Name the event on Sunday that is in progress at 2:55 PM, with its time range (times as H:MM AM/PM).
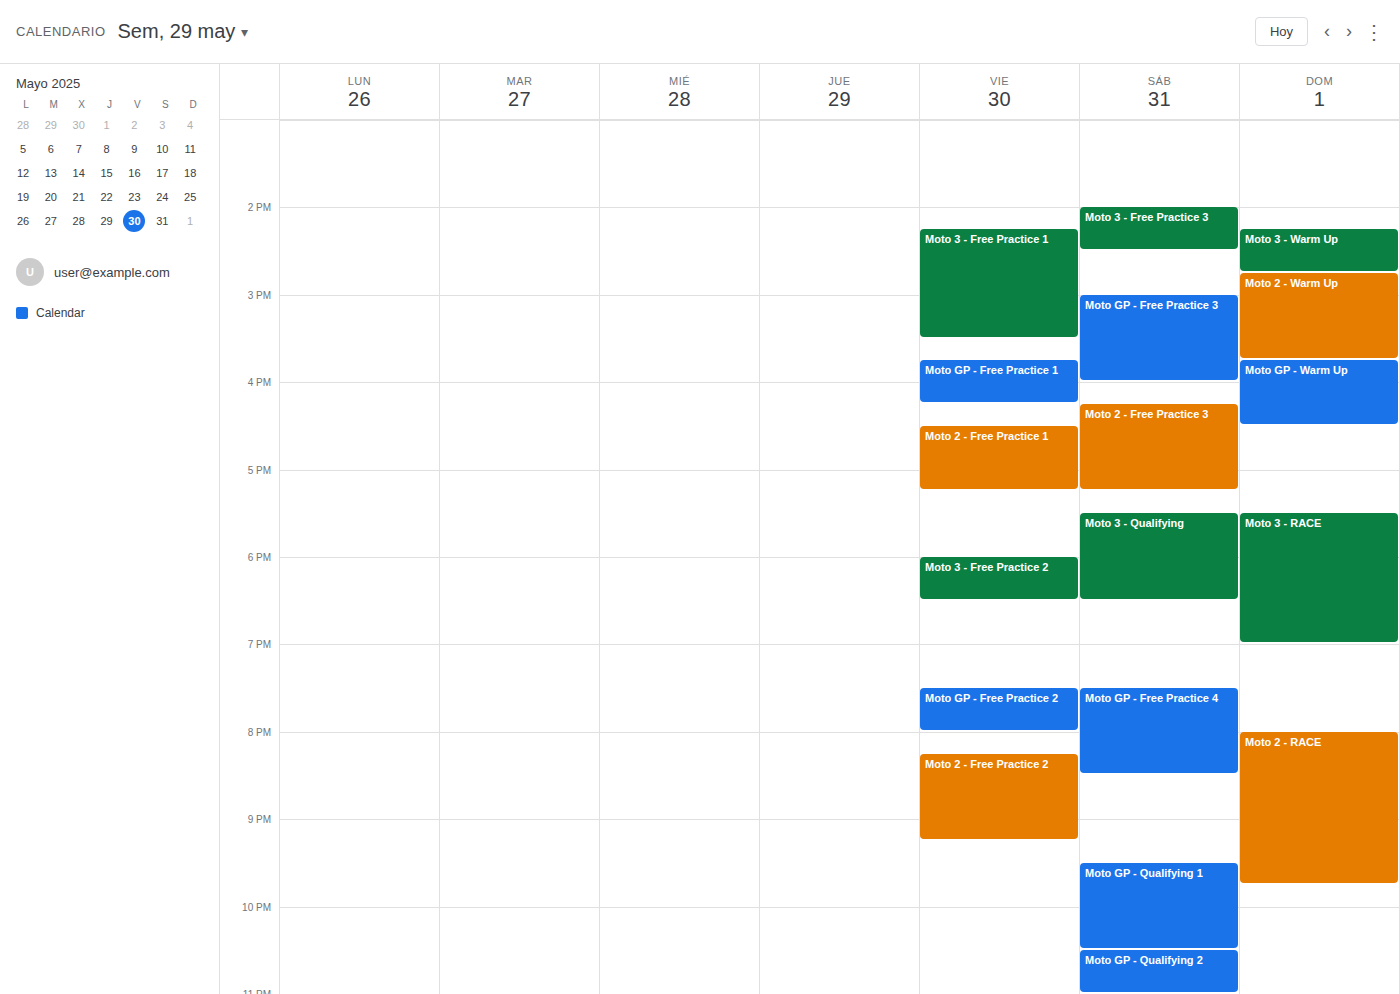
"Moto 2 - Warm Up", 2:45 PM to 3:45 PM